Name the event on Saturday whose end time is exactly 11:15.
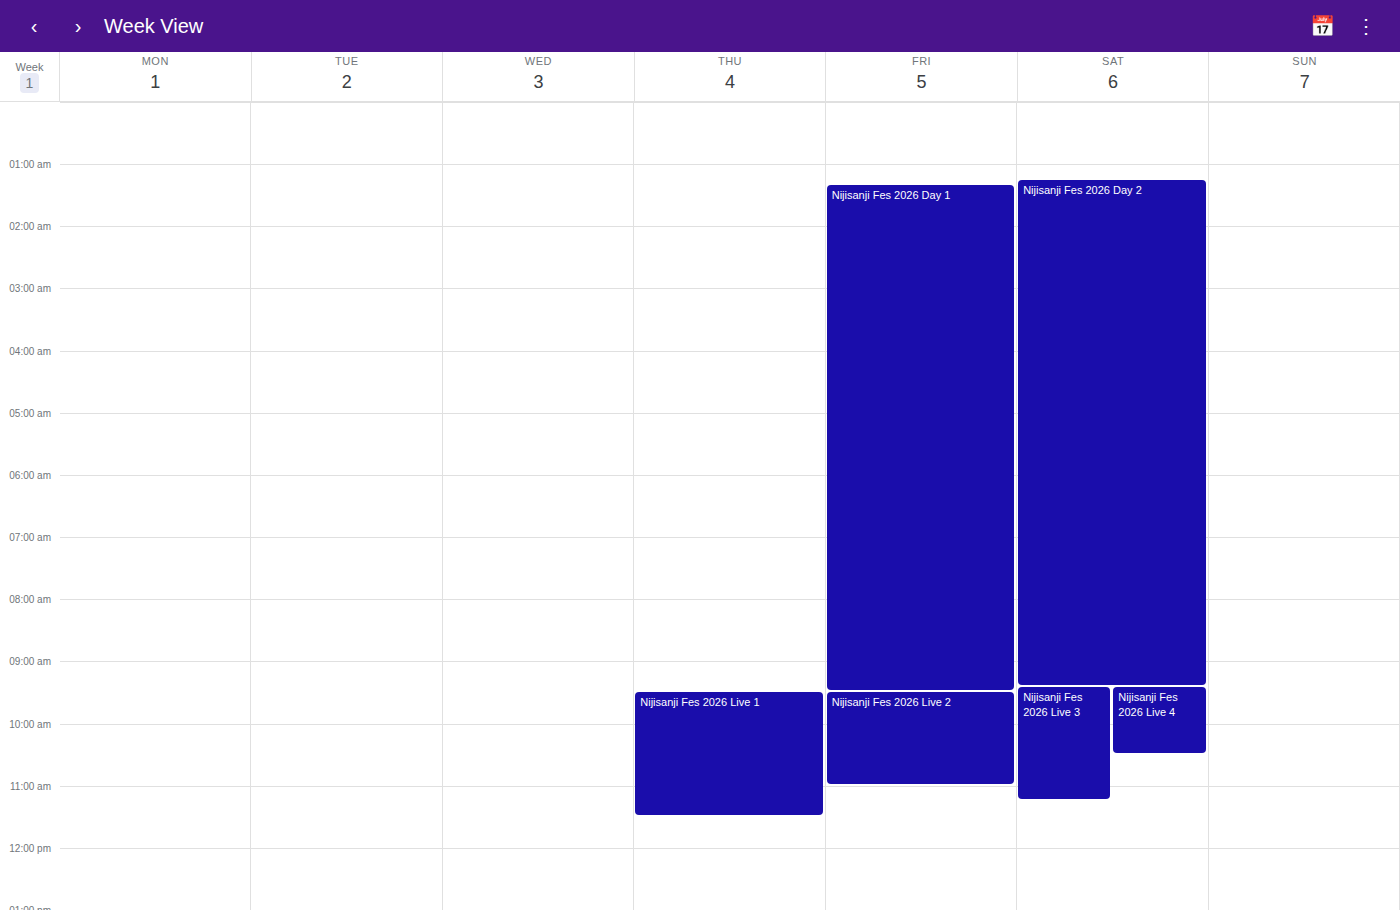
"Nijisanji Fes 2026 Live 3"